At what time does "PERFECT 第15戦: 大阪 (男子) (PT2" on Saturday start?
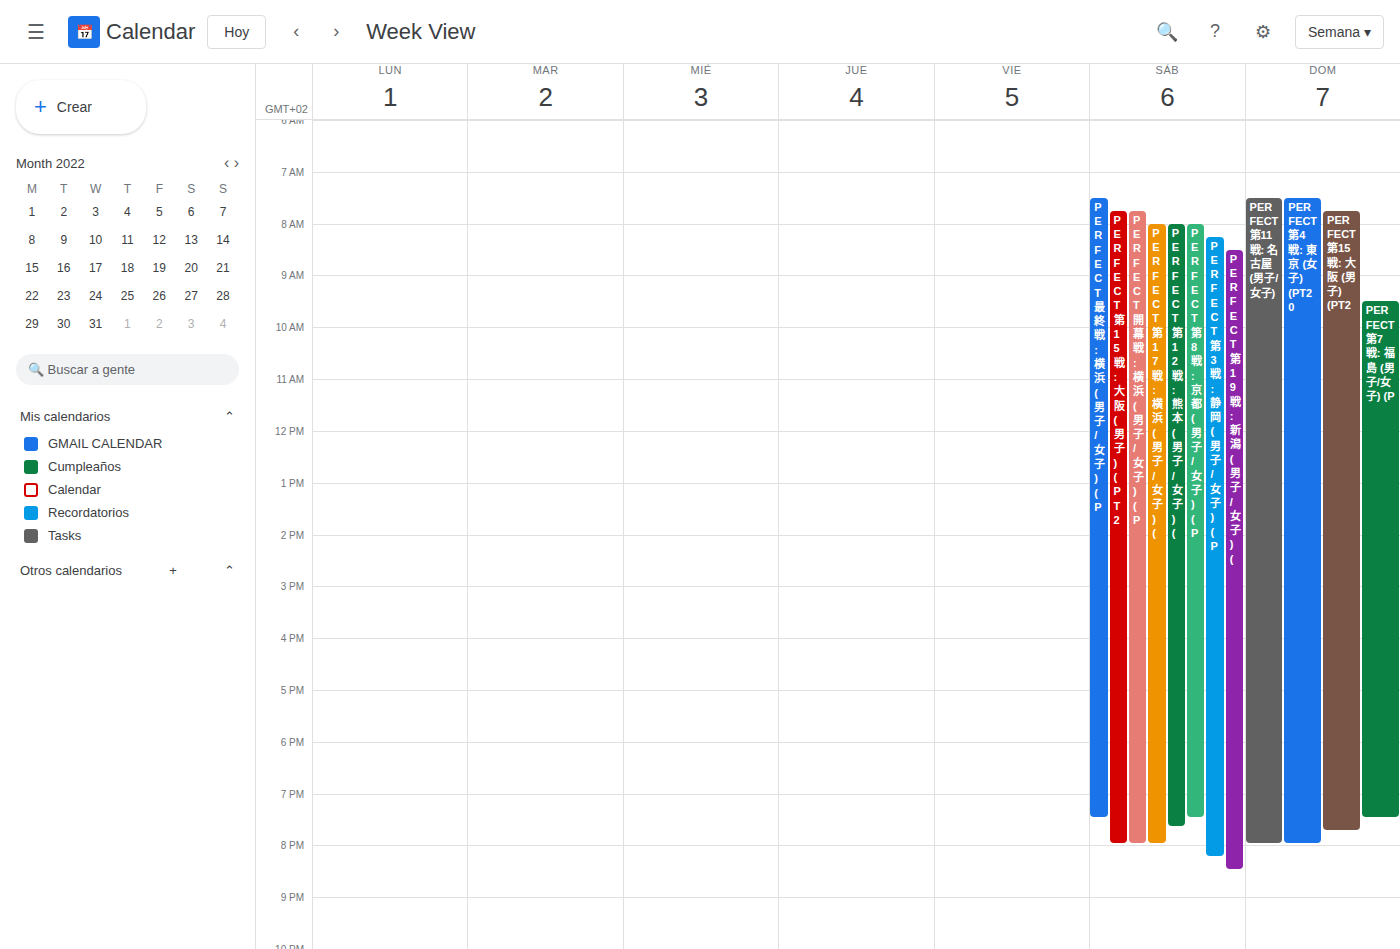
07:45